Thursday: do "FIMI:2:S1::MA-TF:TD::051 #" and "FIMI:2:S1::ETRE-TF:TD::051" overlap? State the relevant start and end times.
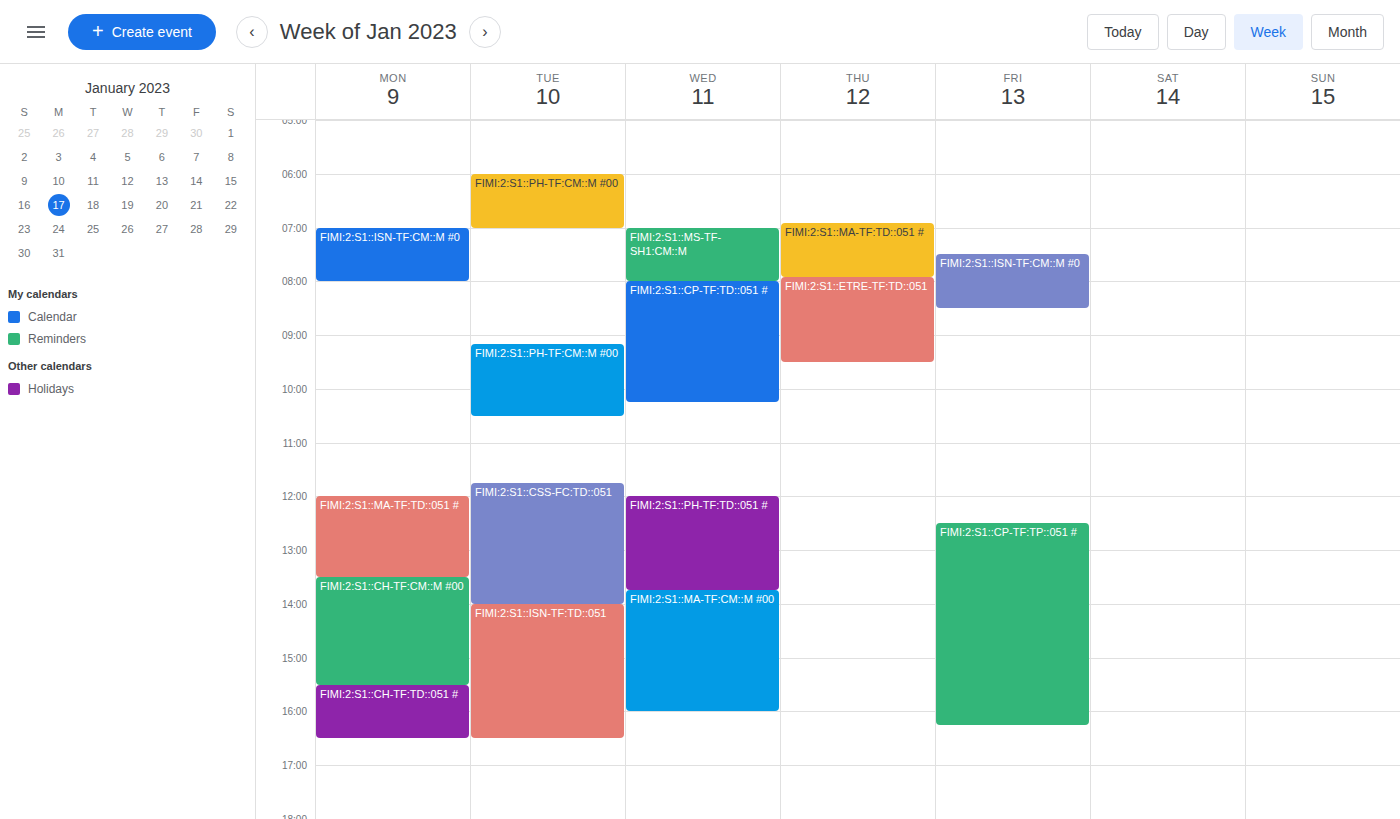
"FIMI:2:S1::MA-TF:TD::051 #" ends at 7:55 AM, exactly when "FIMI:2:S1::ETRE-TF:TD::051" starts -- they touch but do not overlap.